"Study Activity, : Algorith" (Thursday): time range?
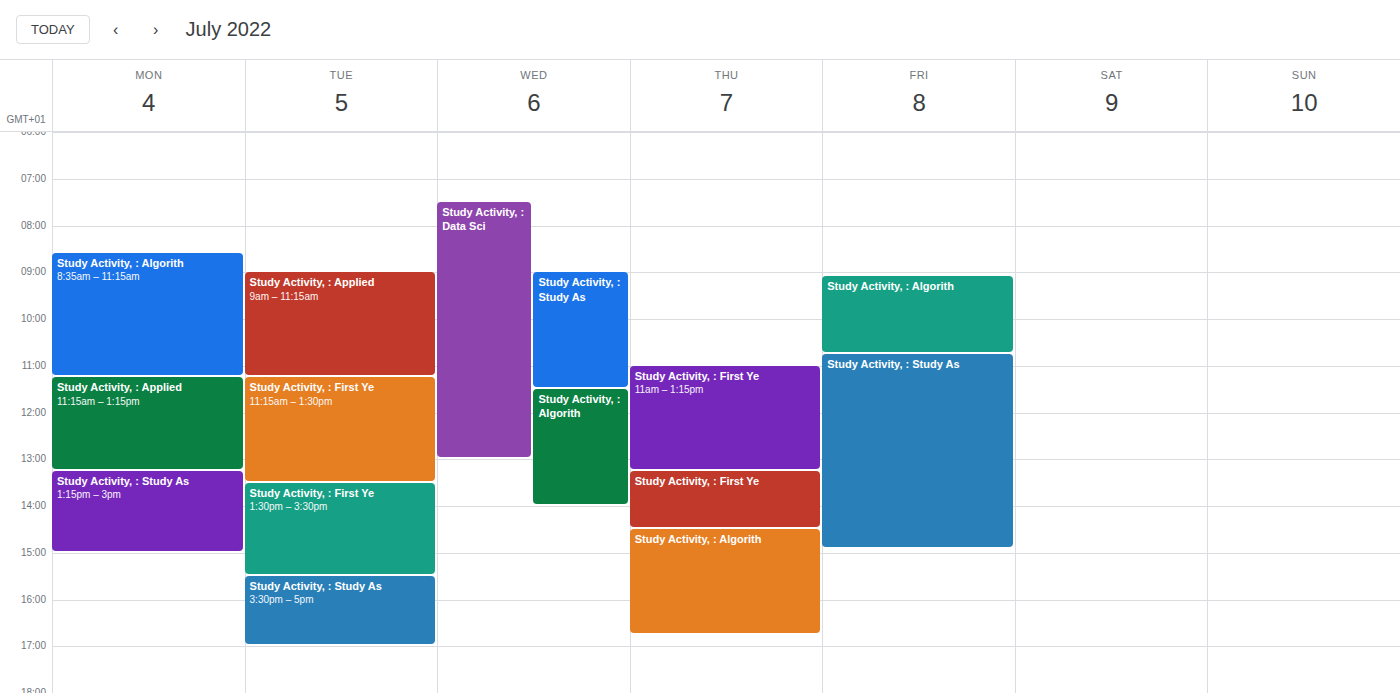
2:30 PM to 4:45 PM